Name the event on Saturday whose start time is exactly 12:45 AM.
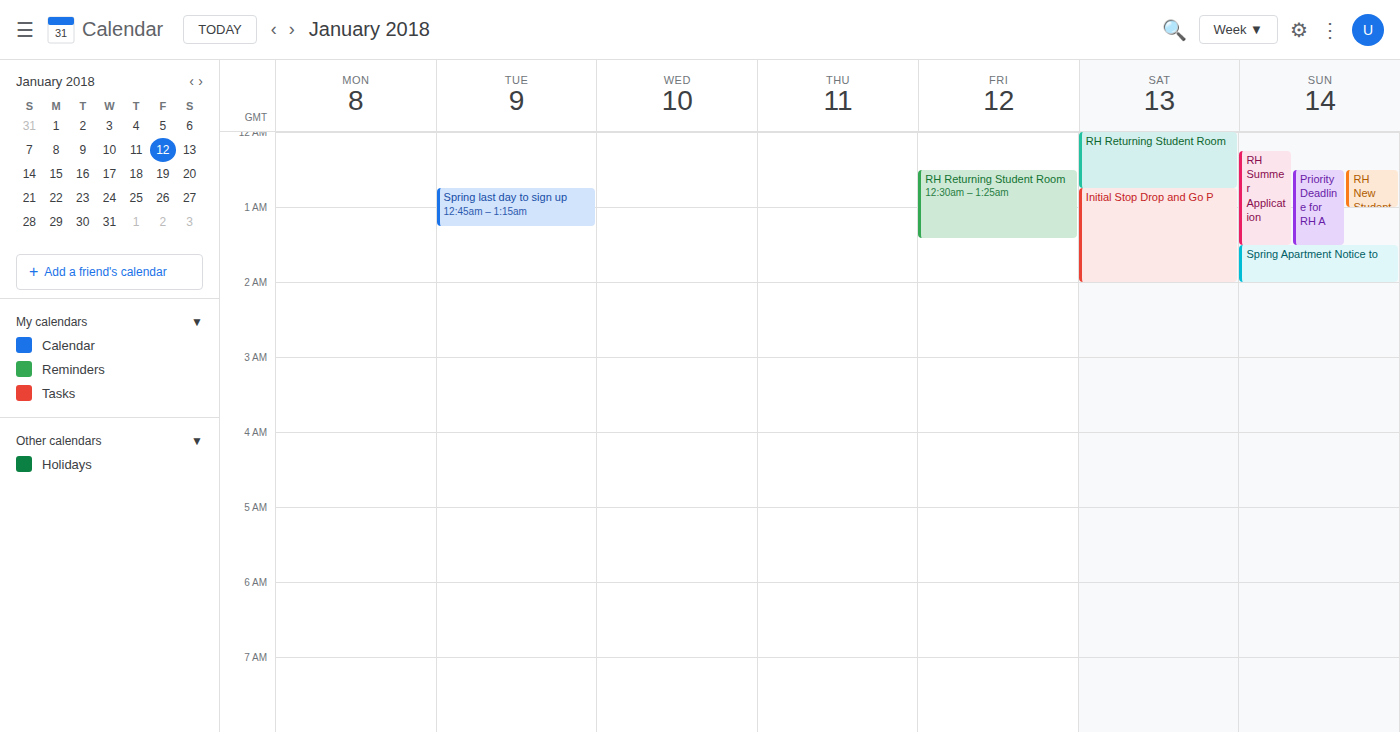
"Initial Stop Drop and Go P"